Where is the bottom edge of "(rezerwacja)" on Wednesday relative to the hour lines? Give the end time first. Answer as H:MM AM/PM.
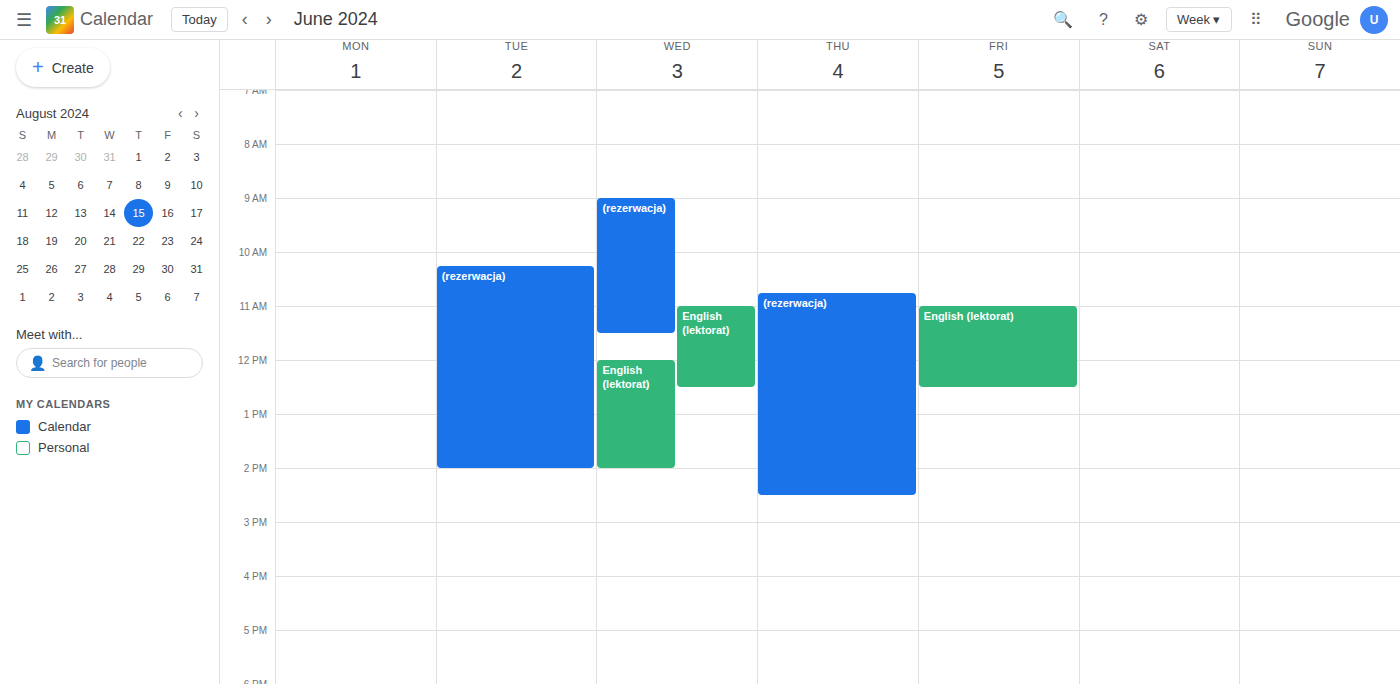
11:30 AM -- halfway between the 11 AM and 12 PM lines.